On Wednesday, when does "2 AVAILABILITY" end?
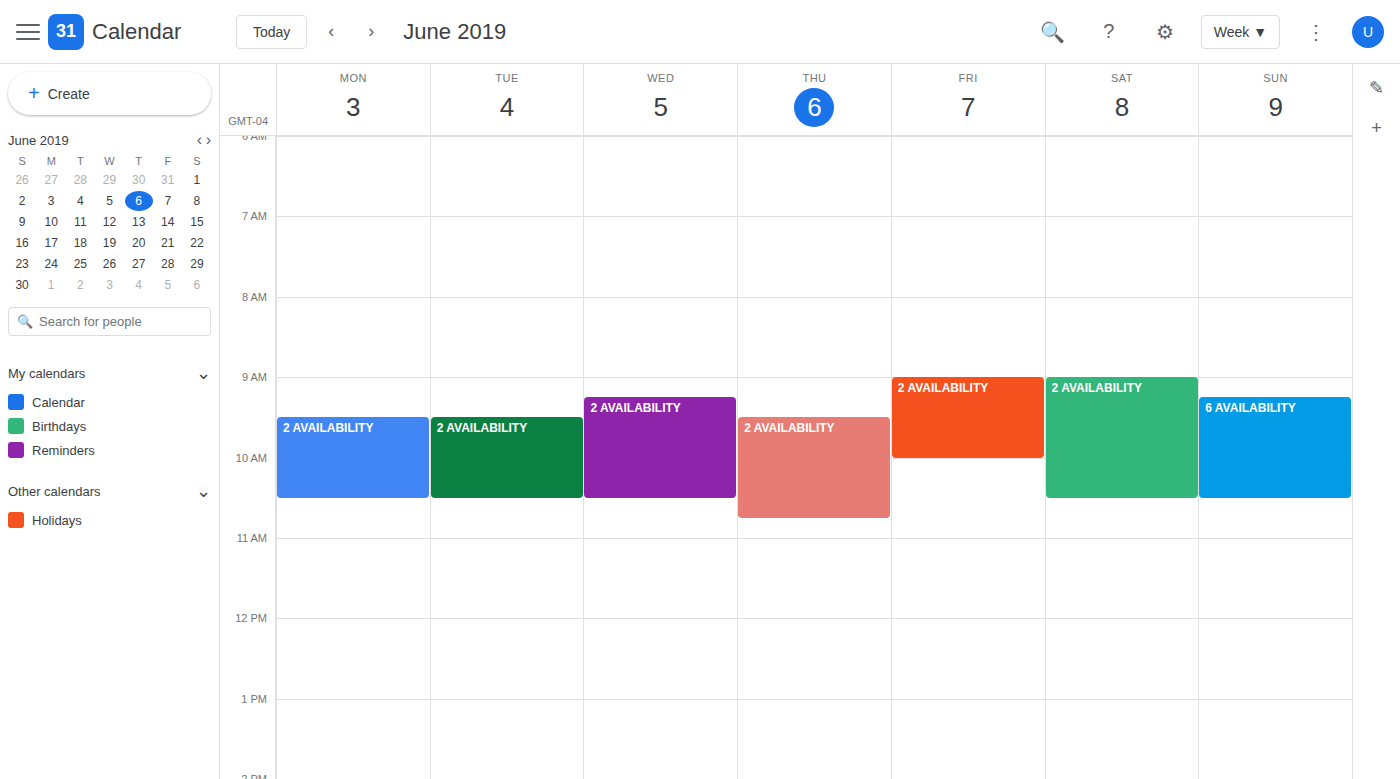
10:30